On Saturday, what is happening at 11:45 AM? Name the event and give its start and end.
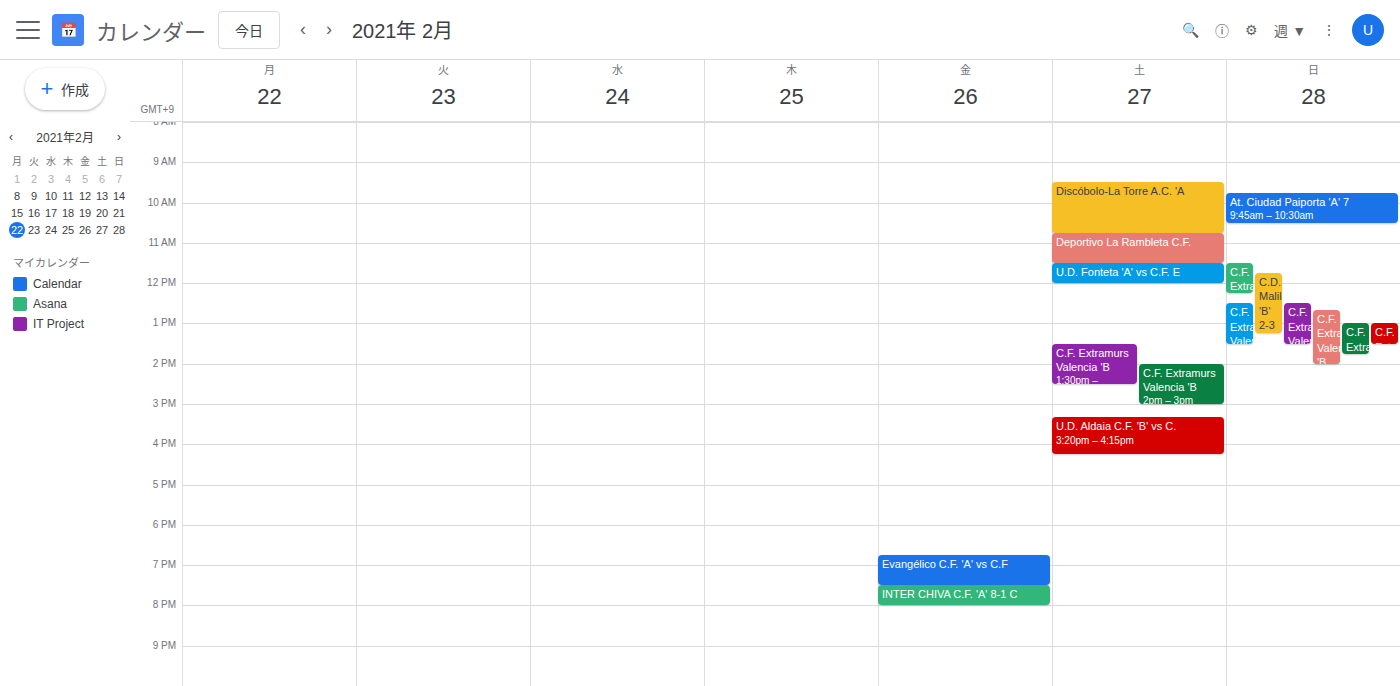
"U.D. Fonteta 'A' vs C.F. E", 11:30 AM to 12:00 PM